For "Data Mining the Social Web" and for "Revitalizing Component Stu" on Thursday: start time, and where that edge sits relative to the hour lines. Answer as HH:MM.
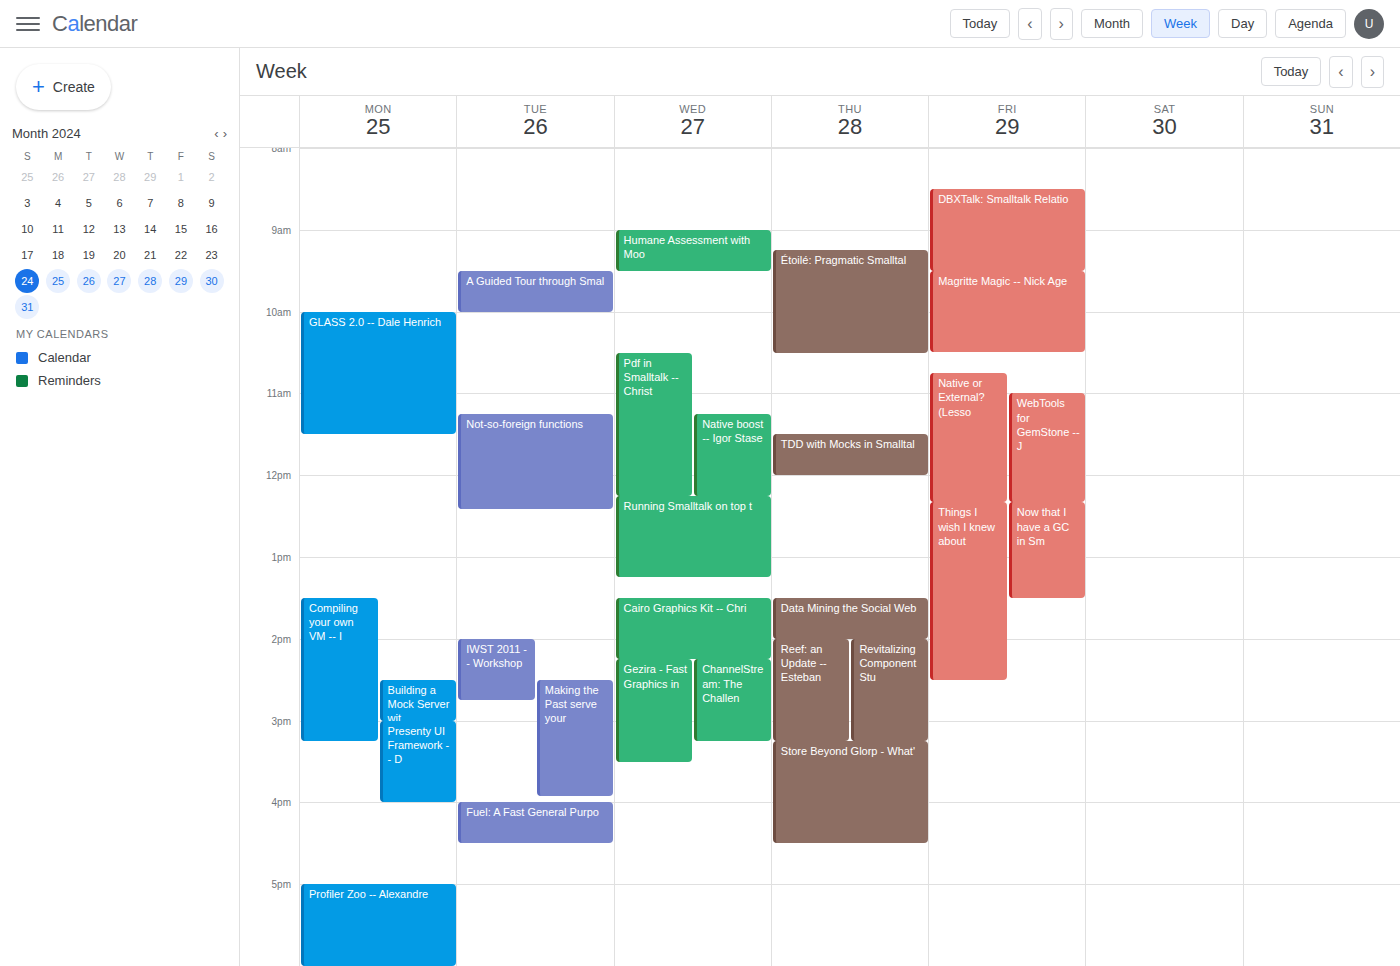
"Data Mining the Social Web": 13:30, halfway between the 13:00 and 14:00 lines. "Revitalizing Component Stu": 14:00, exactly on the 14:00 line.